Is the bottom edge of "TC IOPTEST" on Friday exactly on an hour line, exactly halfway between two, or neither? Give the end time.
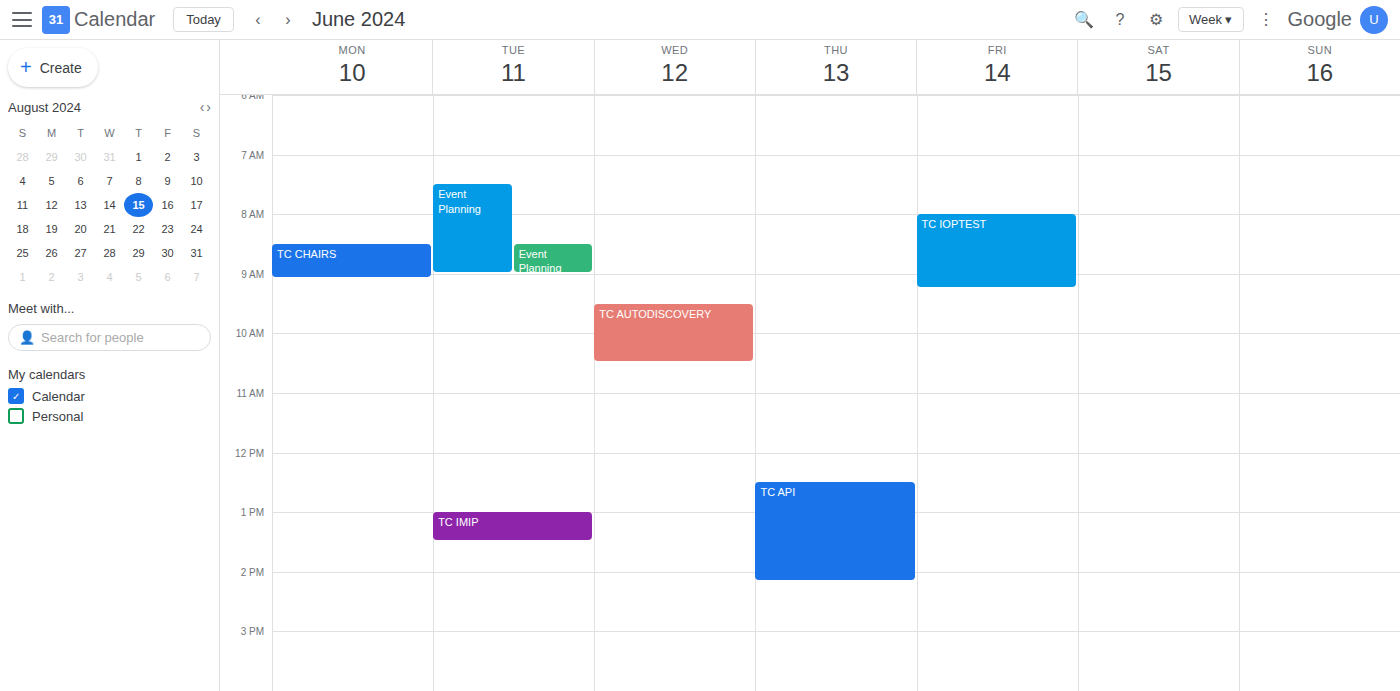
9:15 AM -- neither: a quarter of the way from the 9 AM line to the 10 AM line.